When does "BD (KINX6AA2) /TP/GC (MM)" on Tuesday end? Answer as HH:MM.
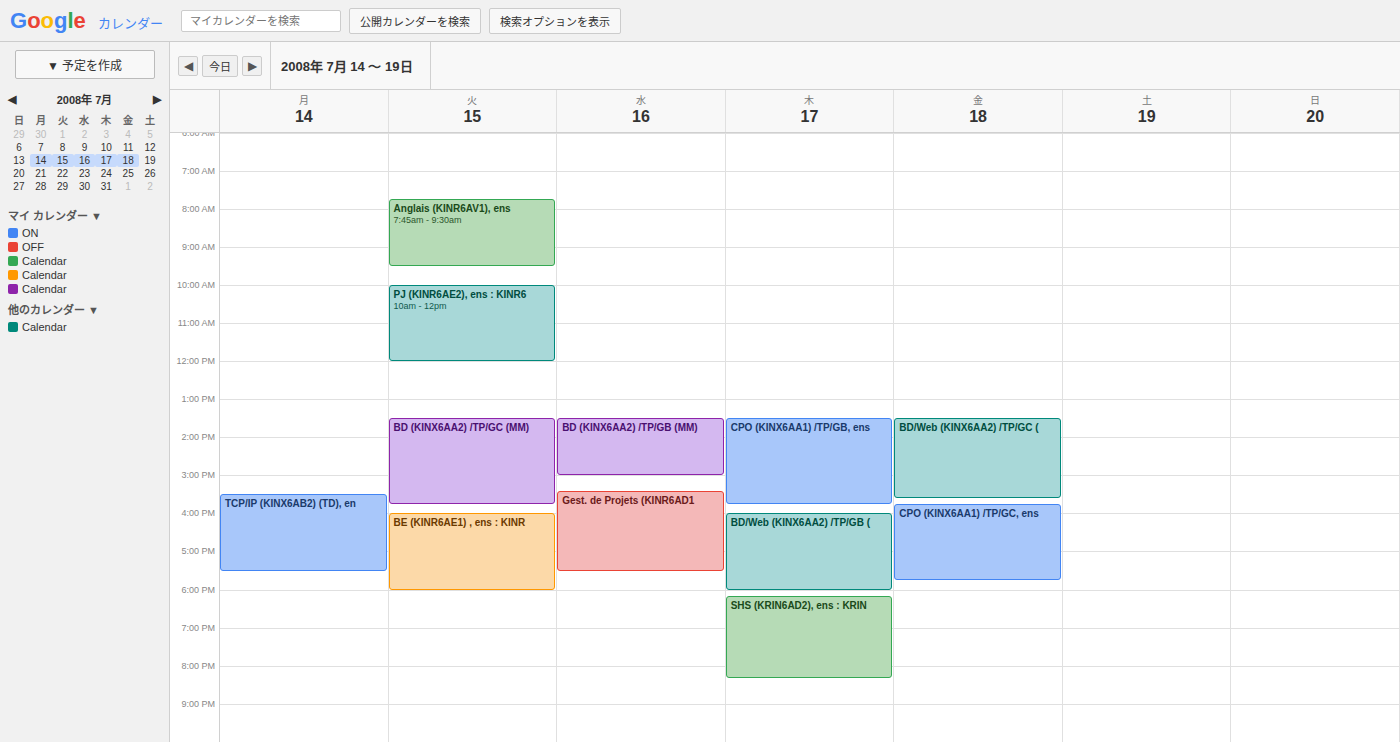
15:45